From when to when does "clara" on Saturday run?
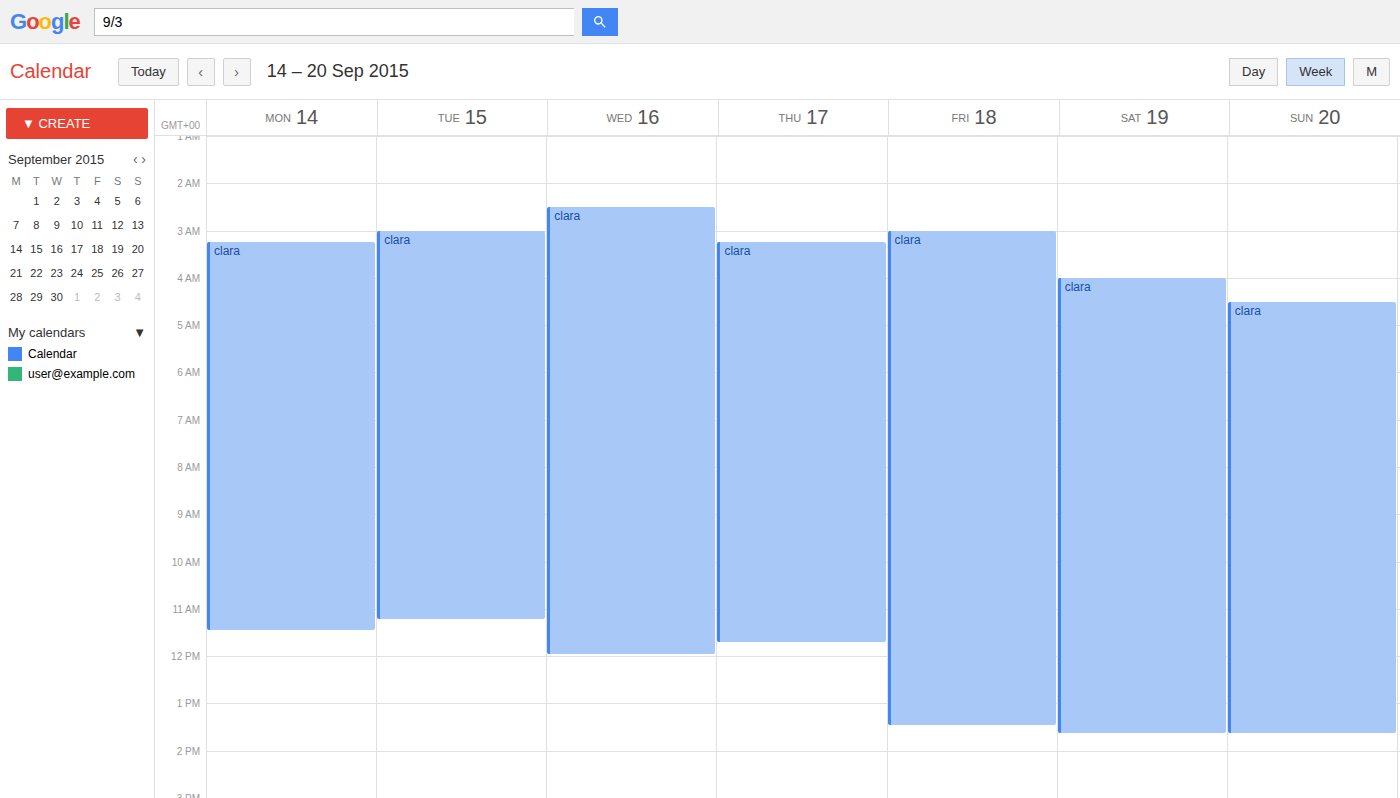
4:00 AM to 1:40 PM